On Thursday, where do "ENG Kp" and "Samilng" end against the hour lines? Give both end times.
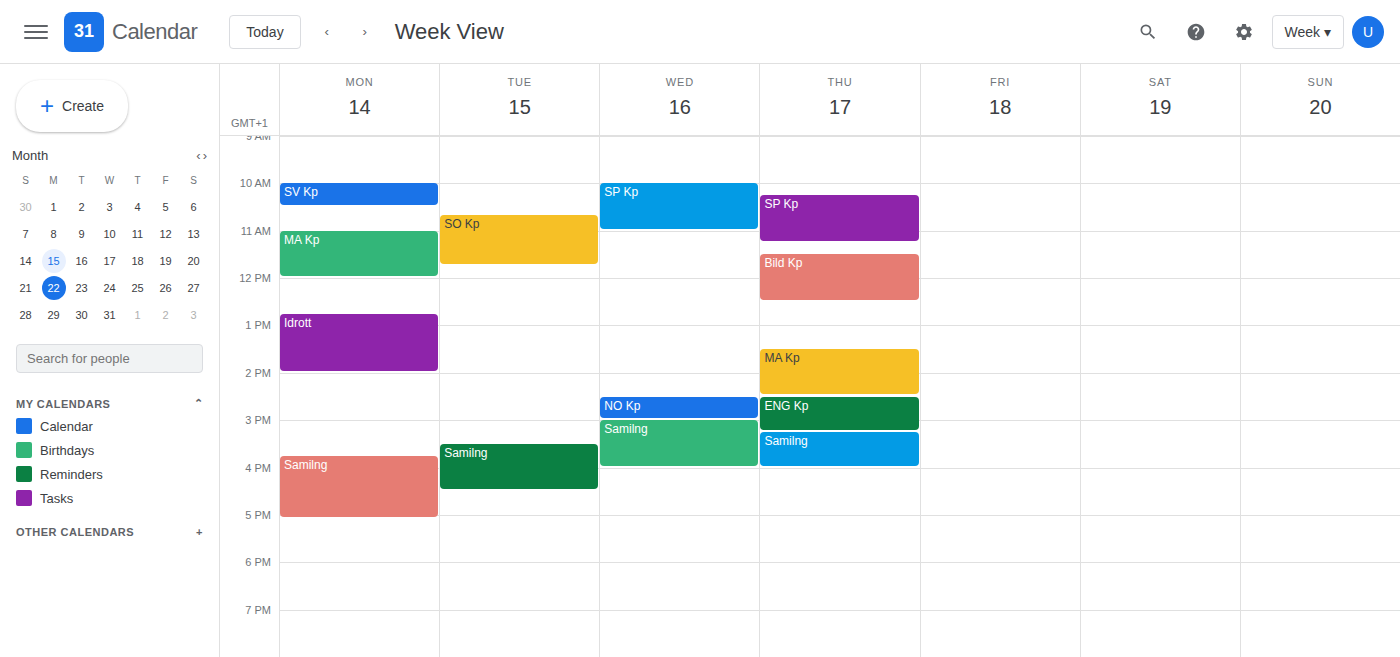
"ENG Kp": 3:15 PM, neither: a quarter of the way from the 3 PM line to the 4 PM line. "Samilng": 4:00 PM, exactly on the 4 PM line.